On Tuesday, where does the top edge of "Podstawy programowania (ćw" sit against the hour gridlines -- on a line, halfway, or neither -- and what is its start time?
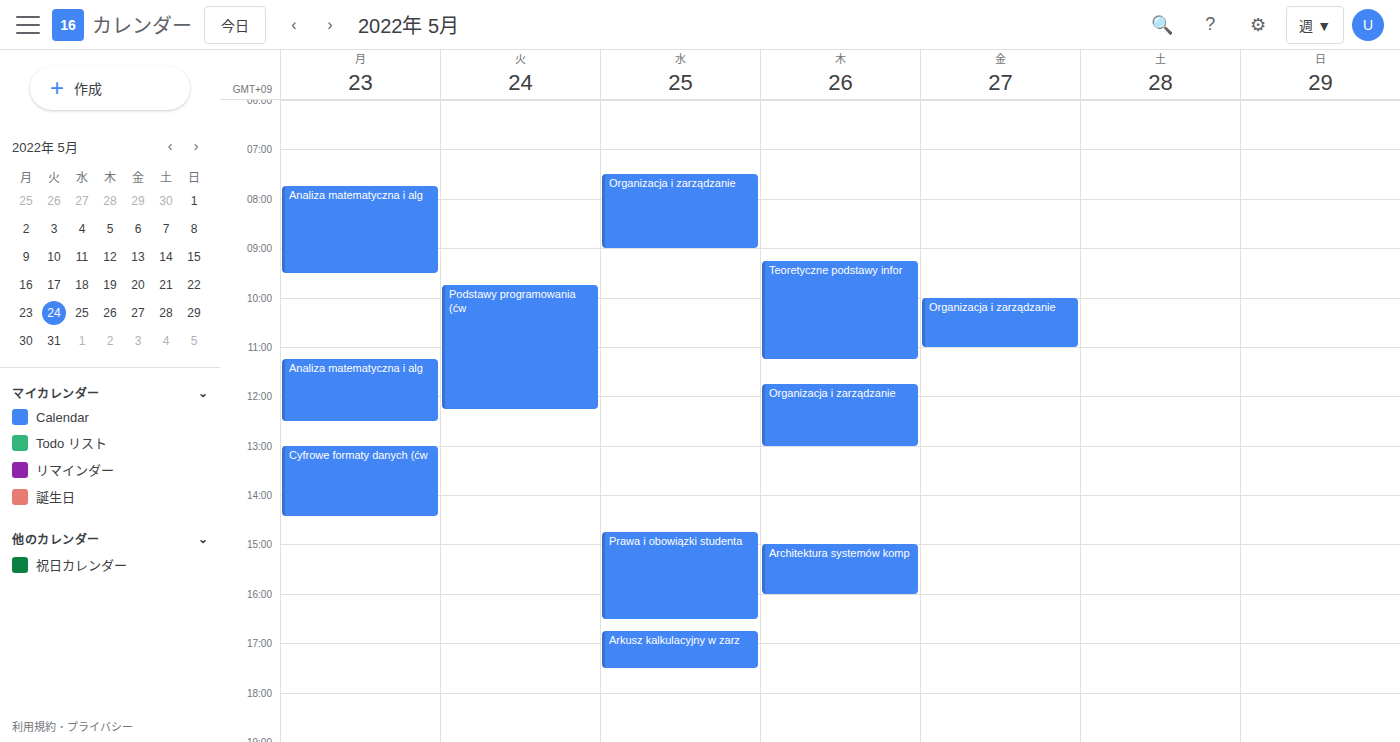
9:45 AM -- neither: three quarters of the way from the 9 AM line to the 10 AM line.